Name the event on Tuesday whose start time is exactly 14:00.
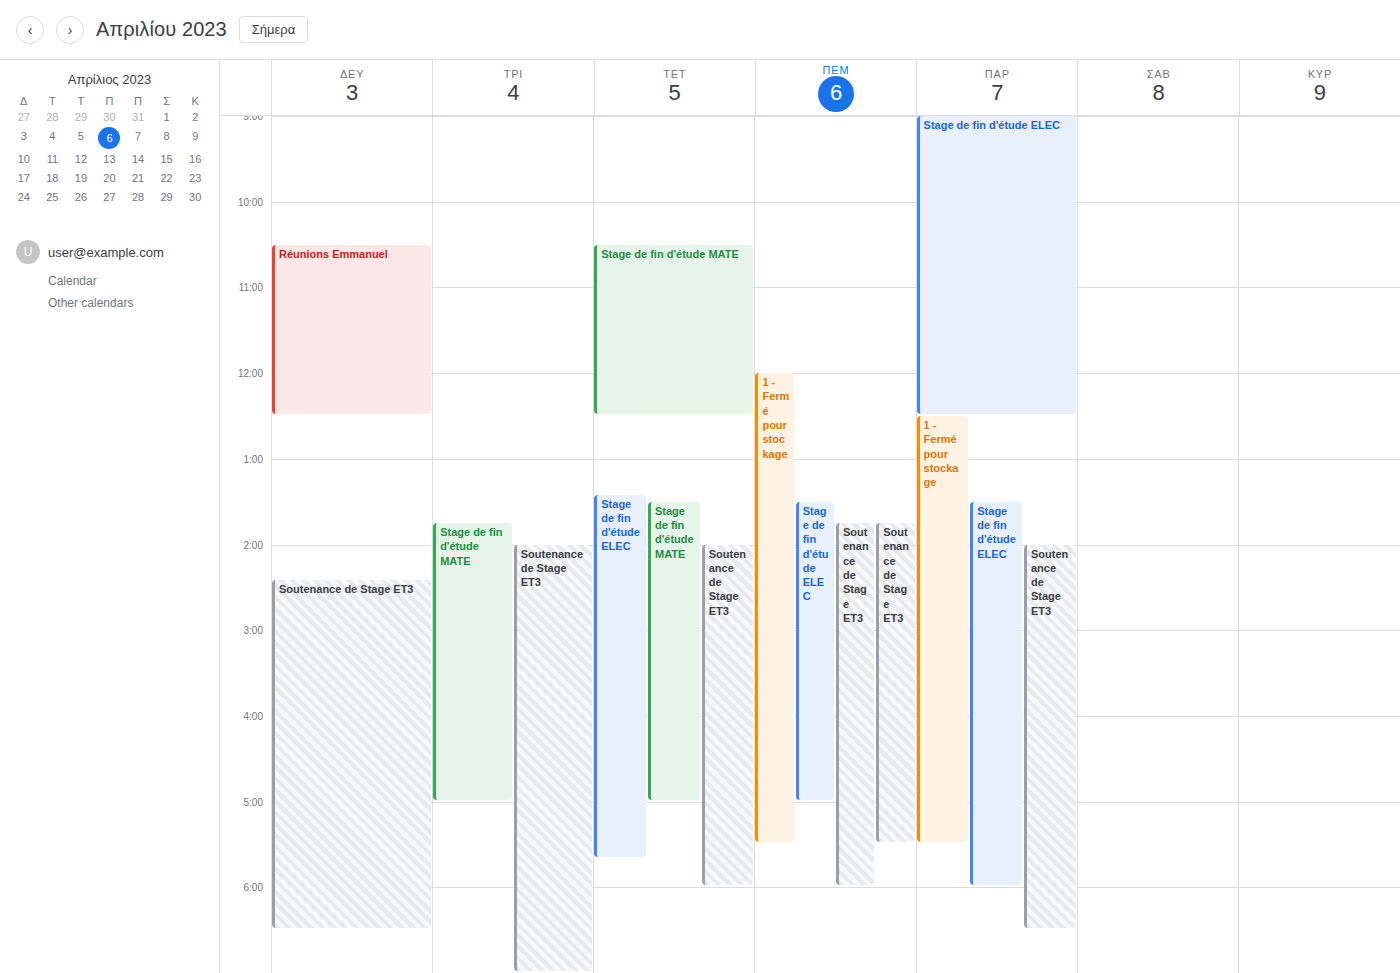
"Soutenance de Stage ET3"